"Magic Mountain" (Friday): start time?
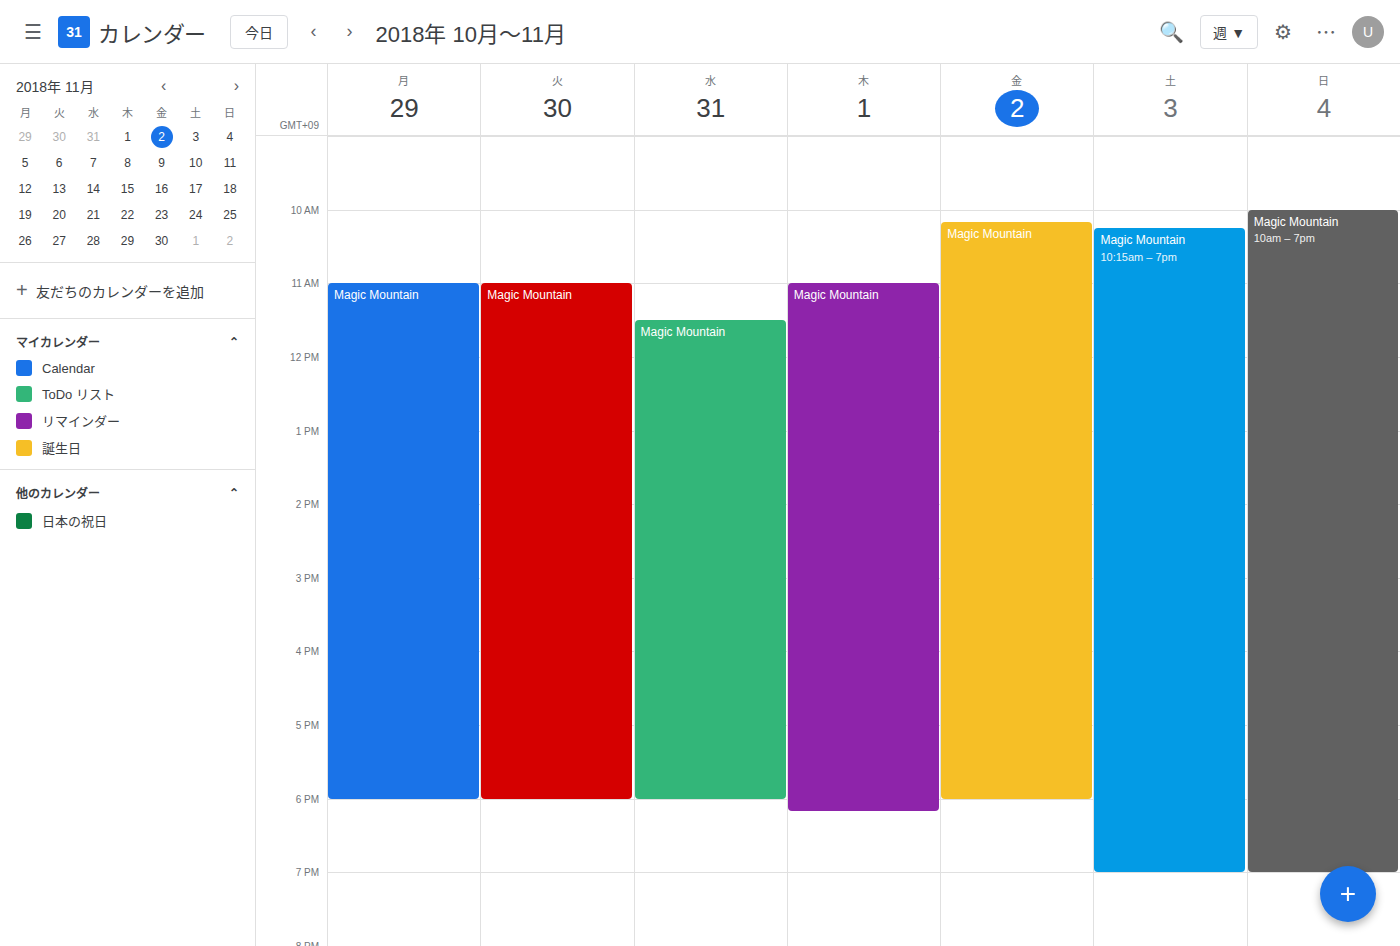
10:10